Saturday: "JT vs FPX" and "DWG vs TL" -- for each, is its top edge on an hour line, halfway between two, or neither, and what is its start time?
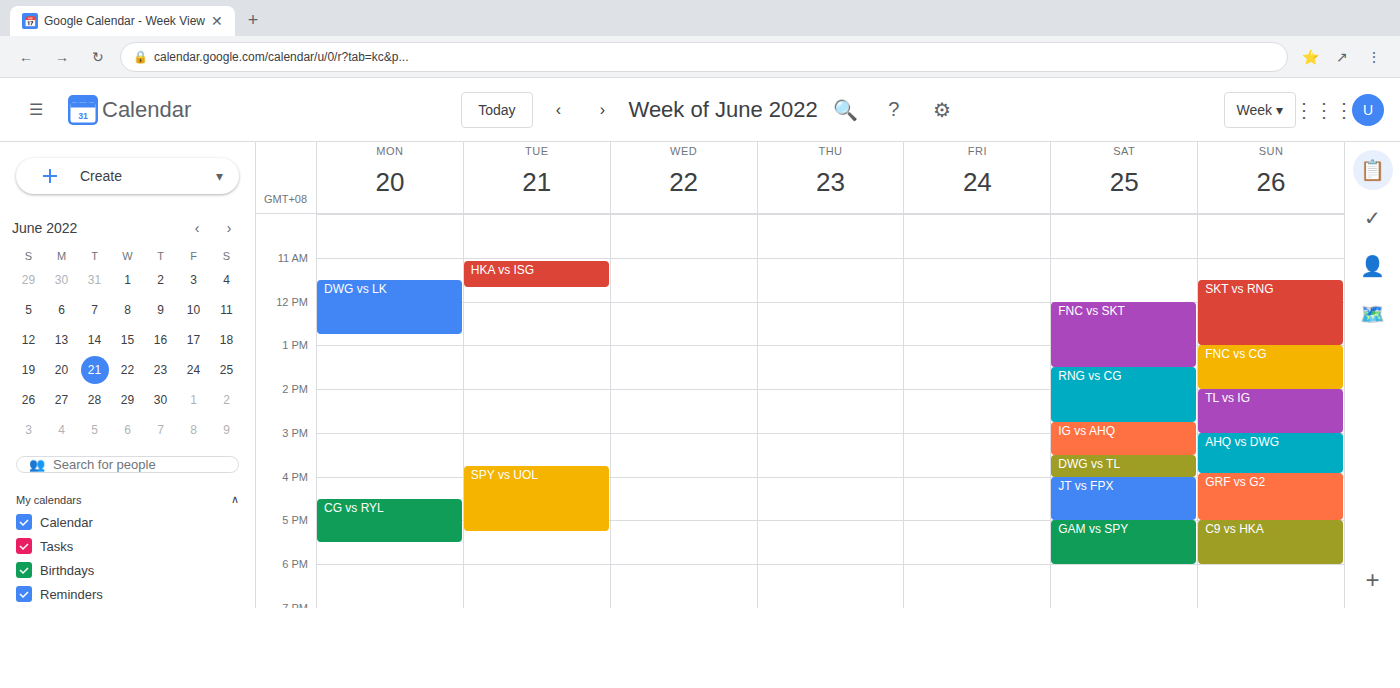
"JT vs FPX": 4:00 PM, exactly on the 4 PM line. "DWG vs TL": 3:30 PM, halfway between the 3 PM and 4 PM lines.